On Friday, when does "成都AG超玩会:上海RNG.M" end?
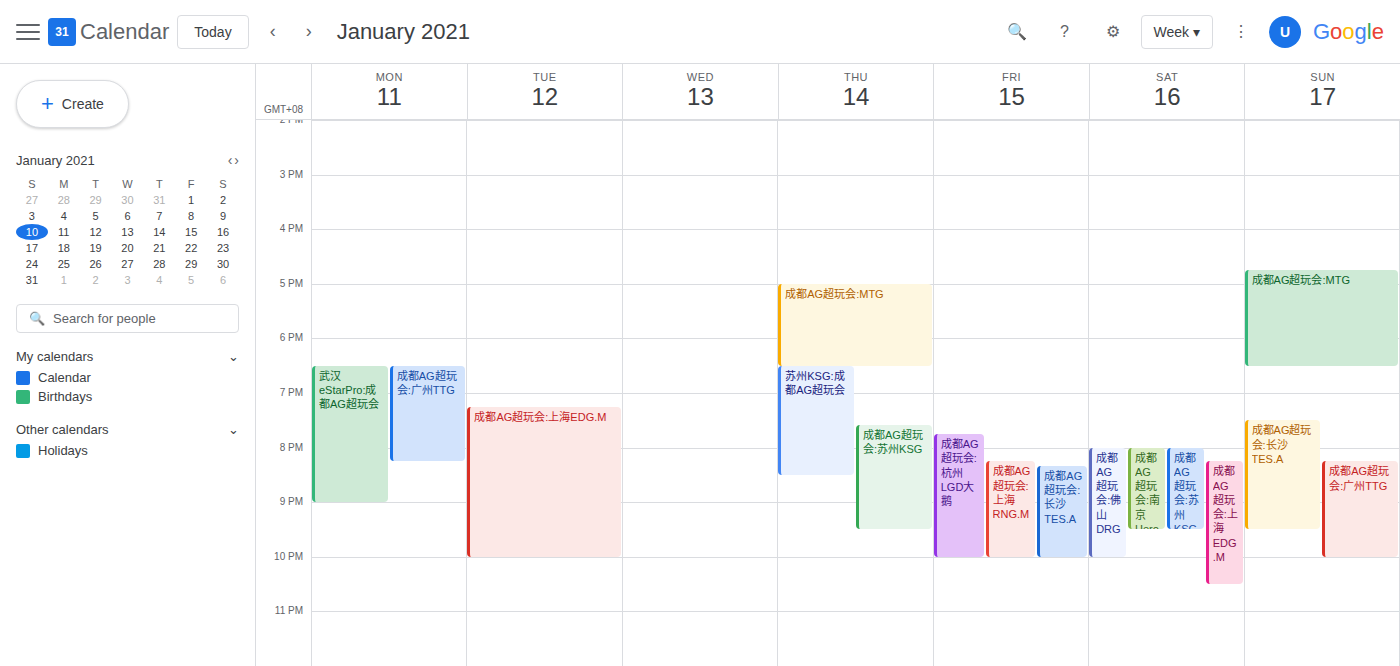
22:00